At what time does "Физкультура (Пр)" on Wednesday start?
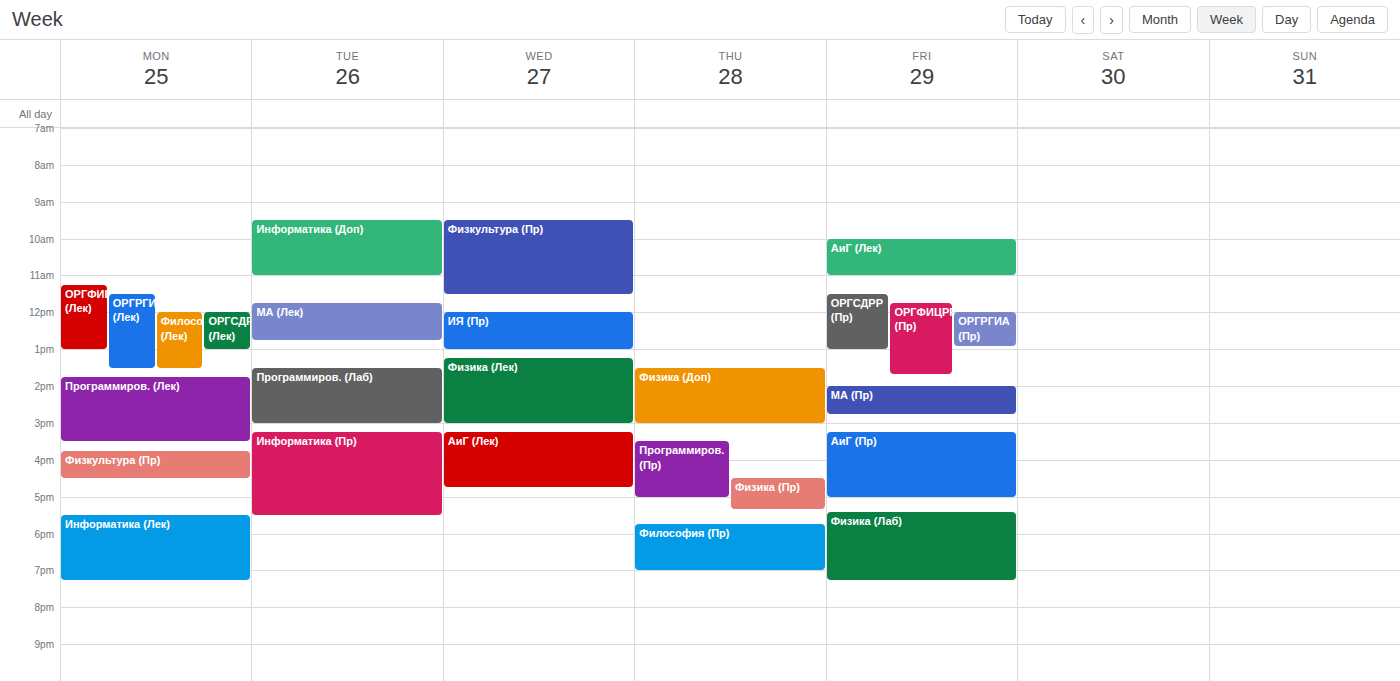
9:30 AM